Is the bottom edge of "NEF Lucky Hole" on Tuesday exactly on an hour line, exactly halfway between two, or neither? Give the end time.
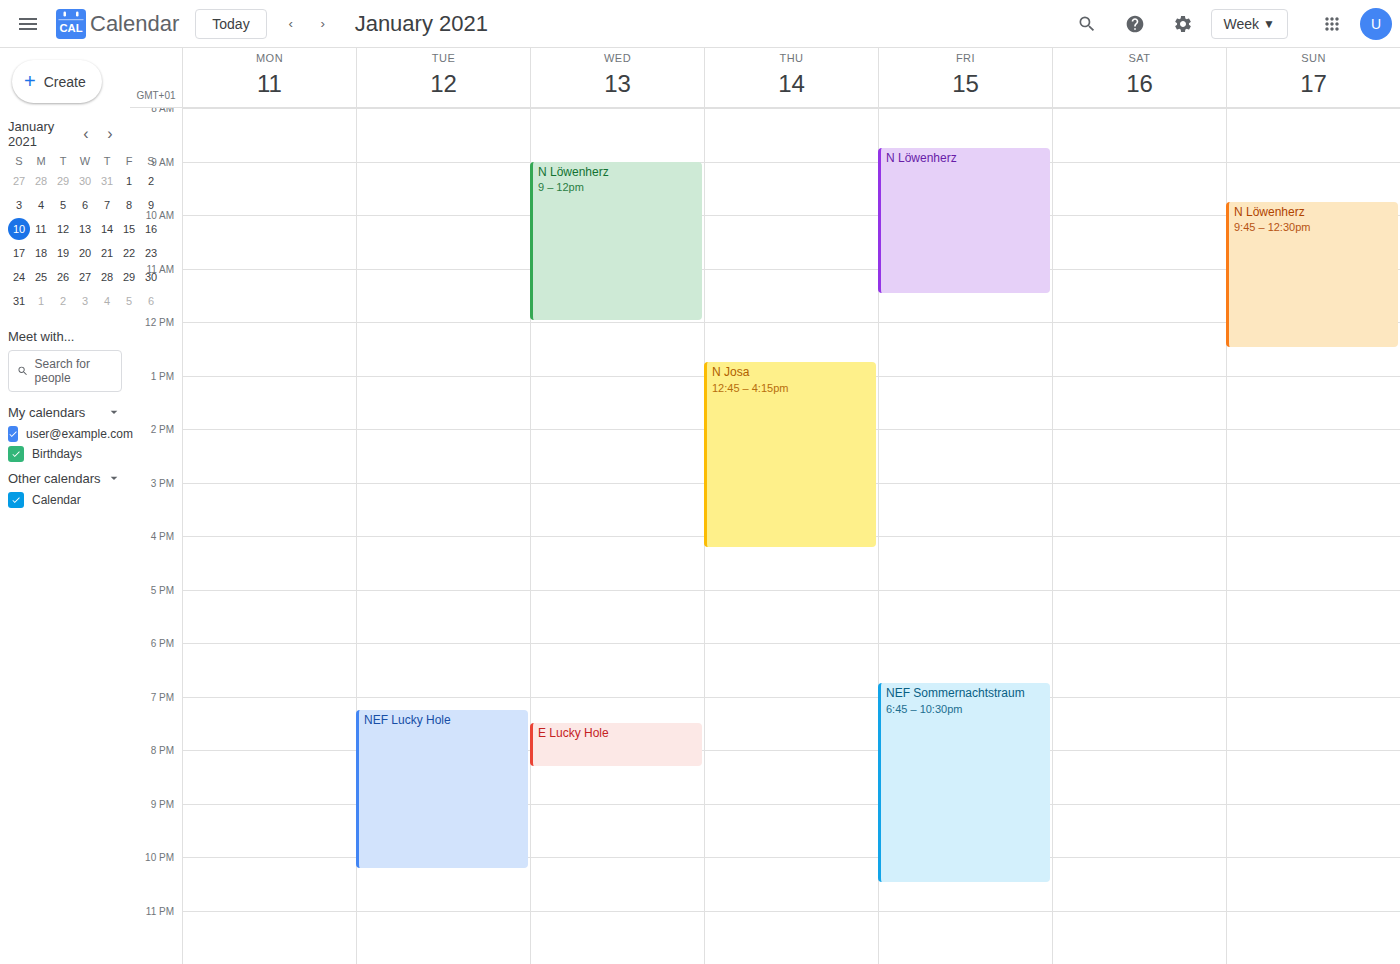
10:15 PM -- neither: a quarter of the way from the 10 PM line to the 11 PM line.